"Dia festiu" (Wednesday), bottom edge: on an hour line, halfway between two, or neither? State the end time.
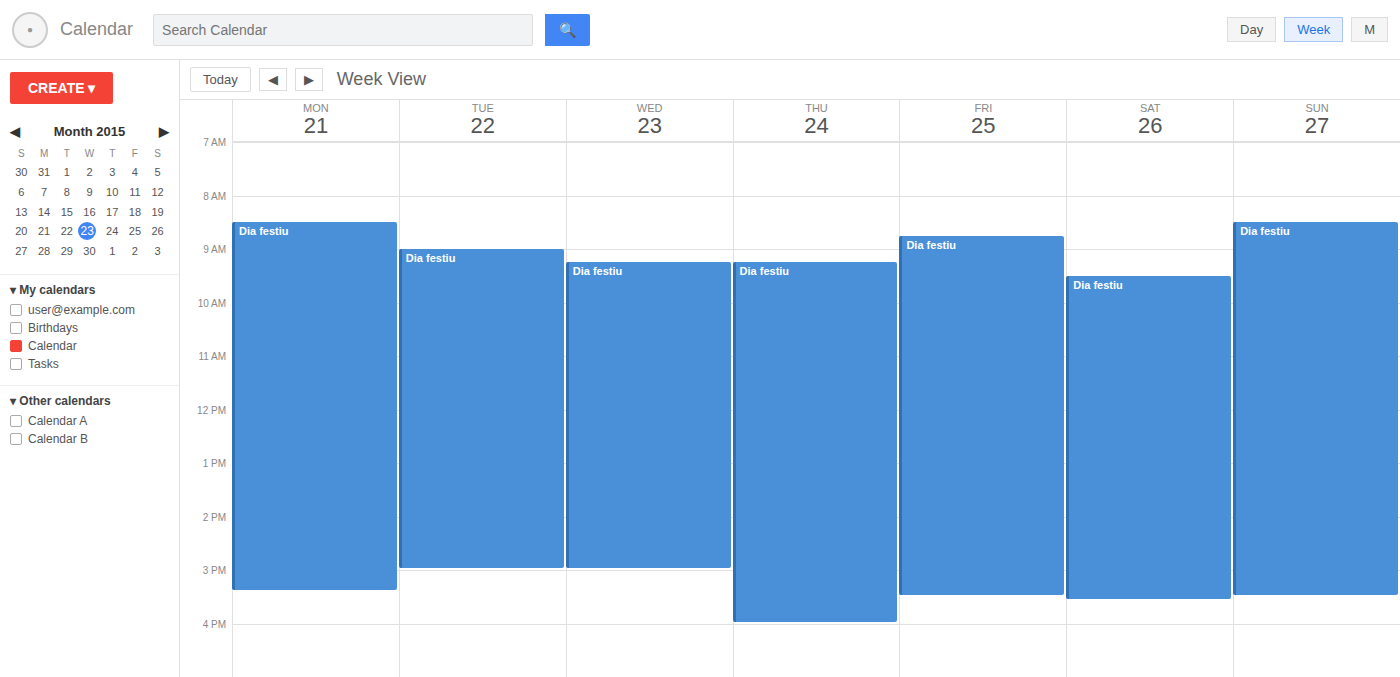
3:00 PM -- exactly on the 3 PM line.